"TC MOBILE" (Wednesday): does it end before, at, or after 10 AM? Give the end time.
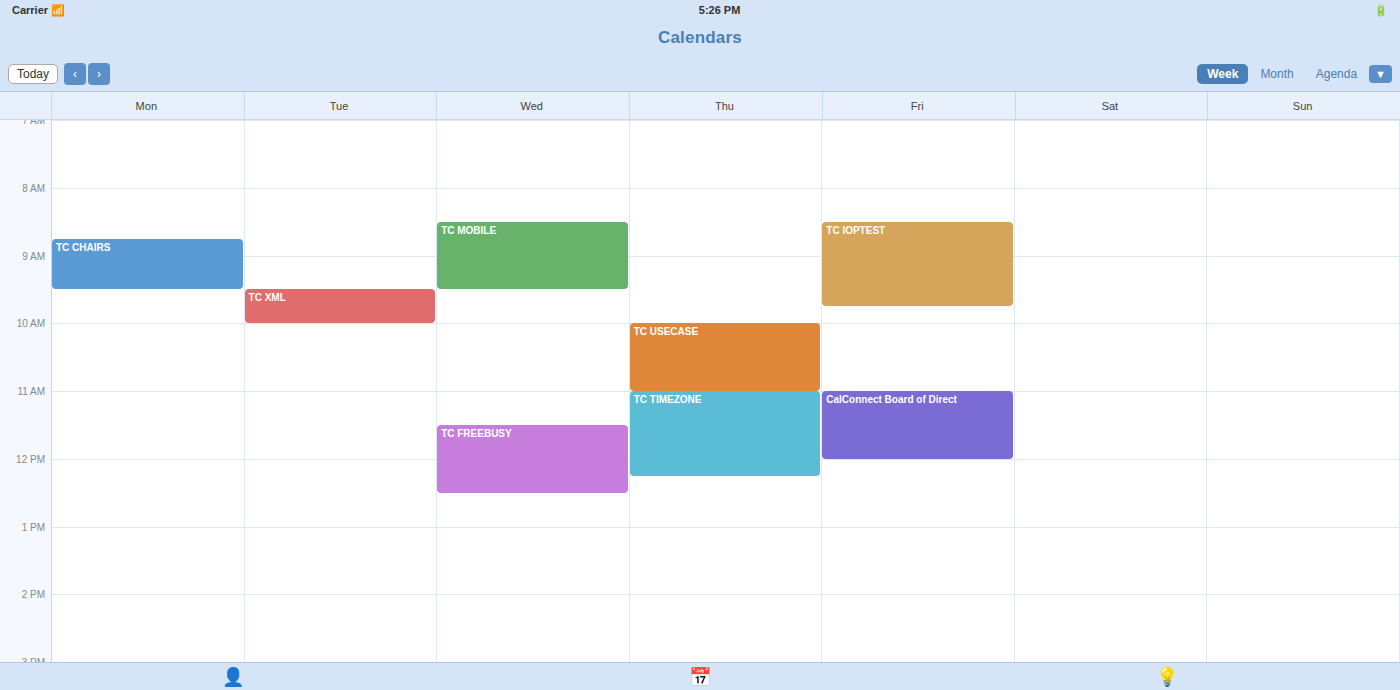
9:30 AM -- before 10 AM, 30 minutes above the 10 AM line.